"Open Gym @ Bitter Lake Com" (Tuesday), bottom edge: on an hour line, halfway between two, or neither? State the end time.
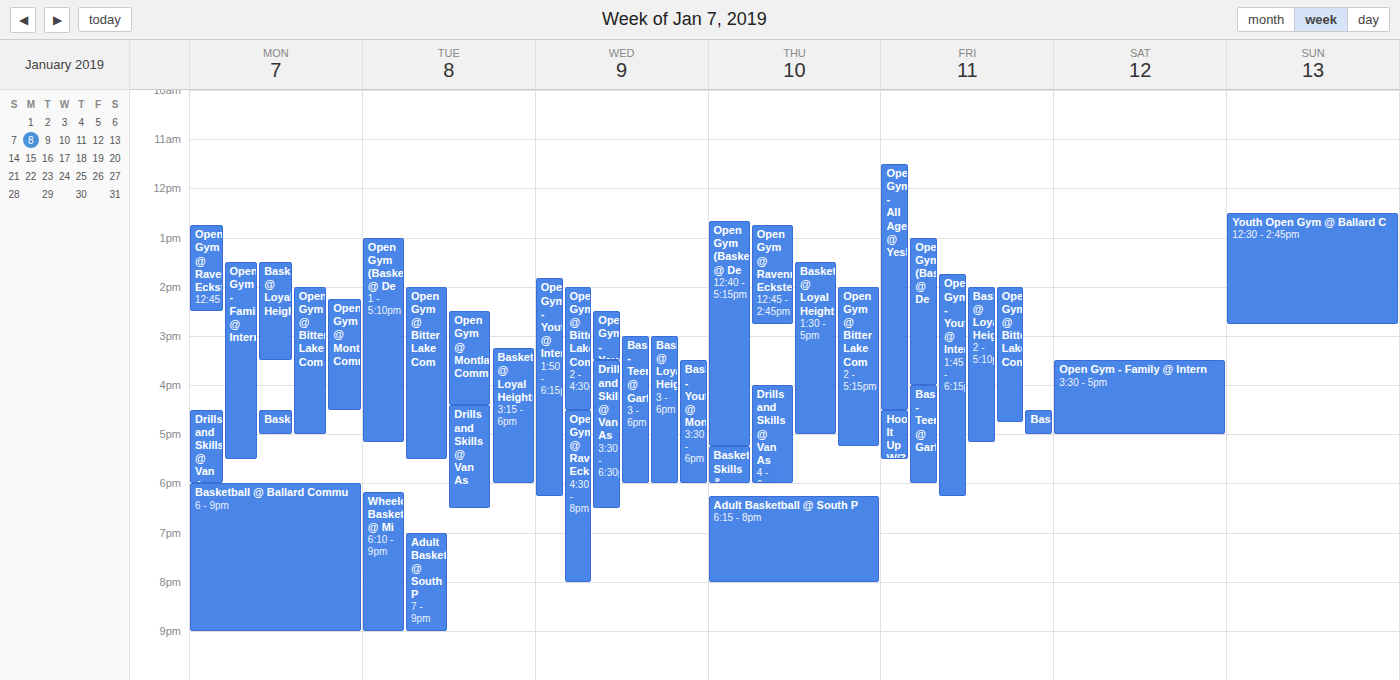
5:30 PM -- halfway between the 5 PM and 6 PM lines.